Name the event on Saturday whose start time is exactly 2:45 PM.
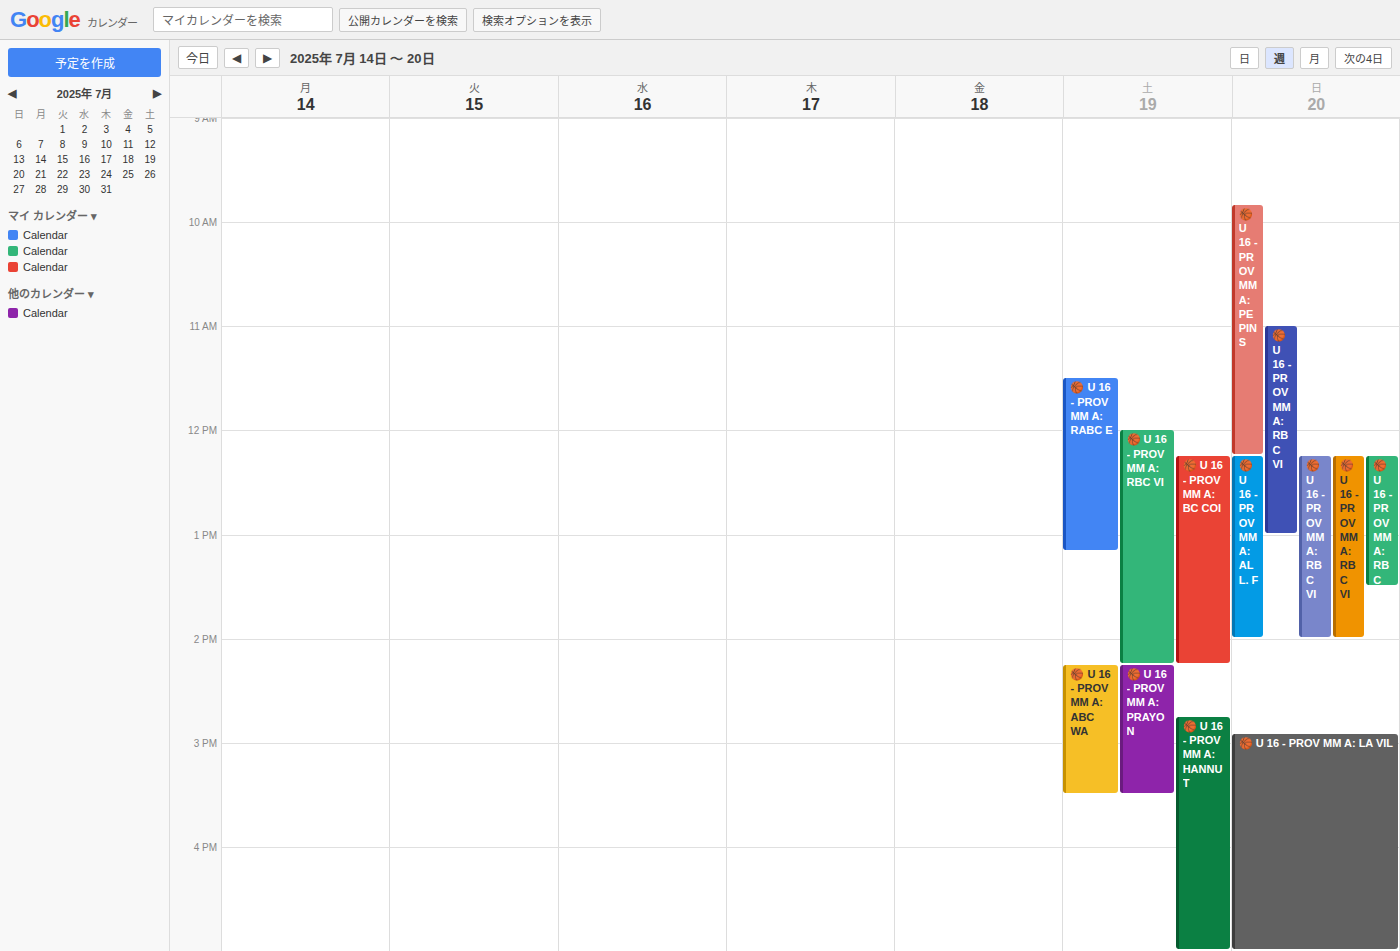
"🏀 U 16 - PROV MM A: HANNUT"